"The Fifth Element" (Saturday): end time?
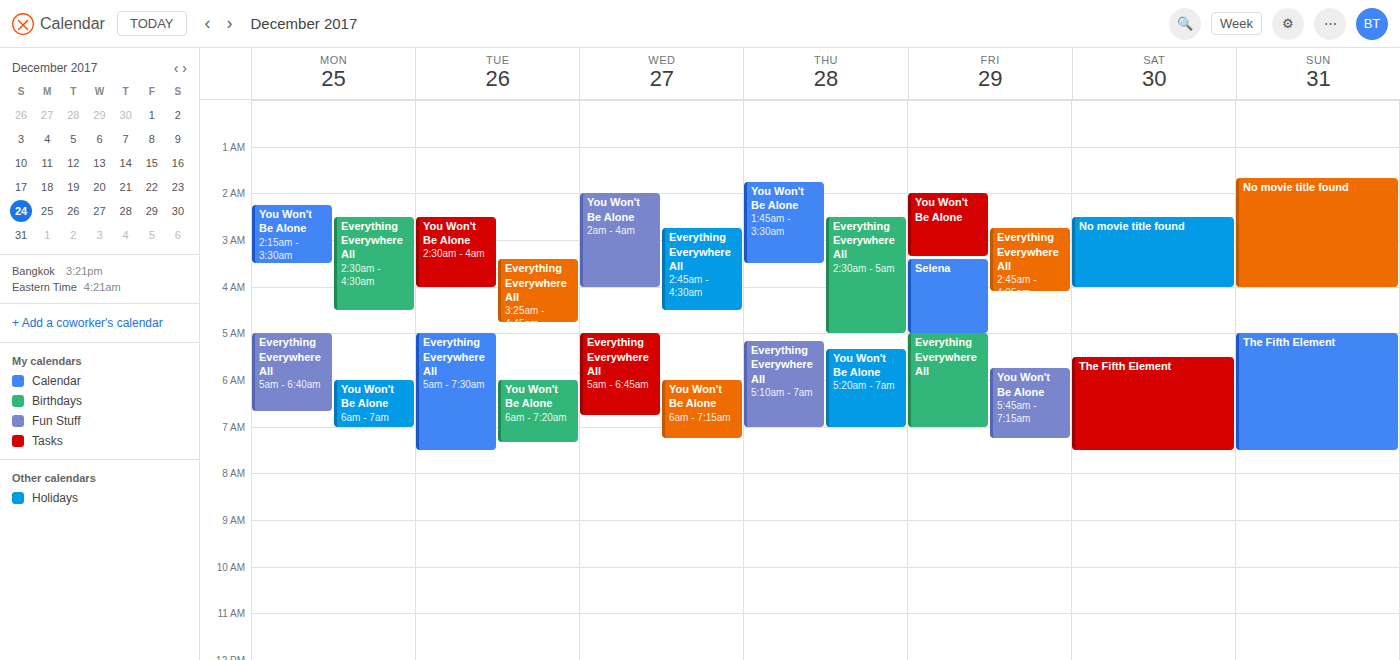
7:30 AM